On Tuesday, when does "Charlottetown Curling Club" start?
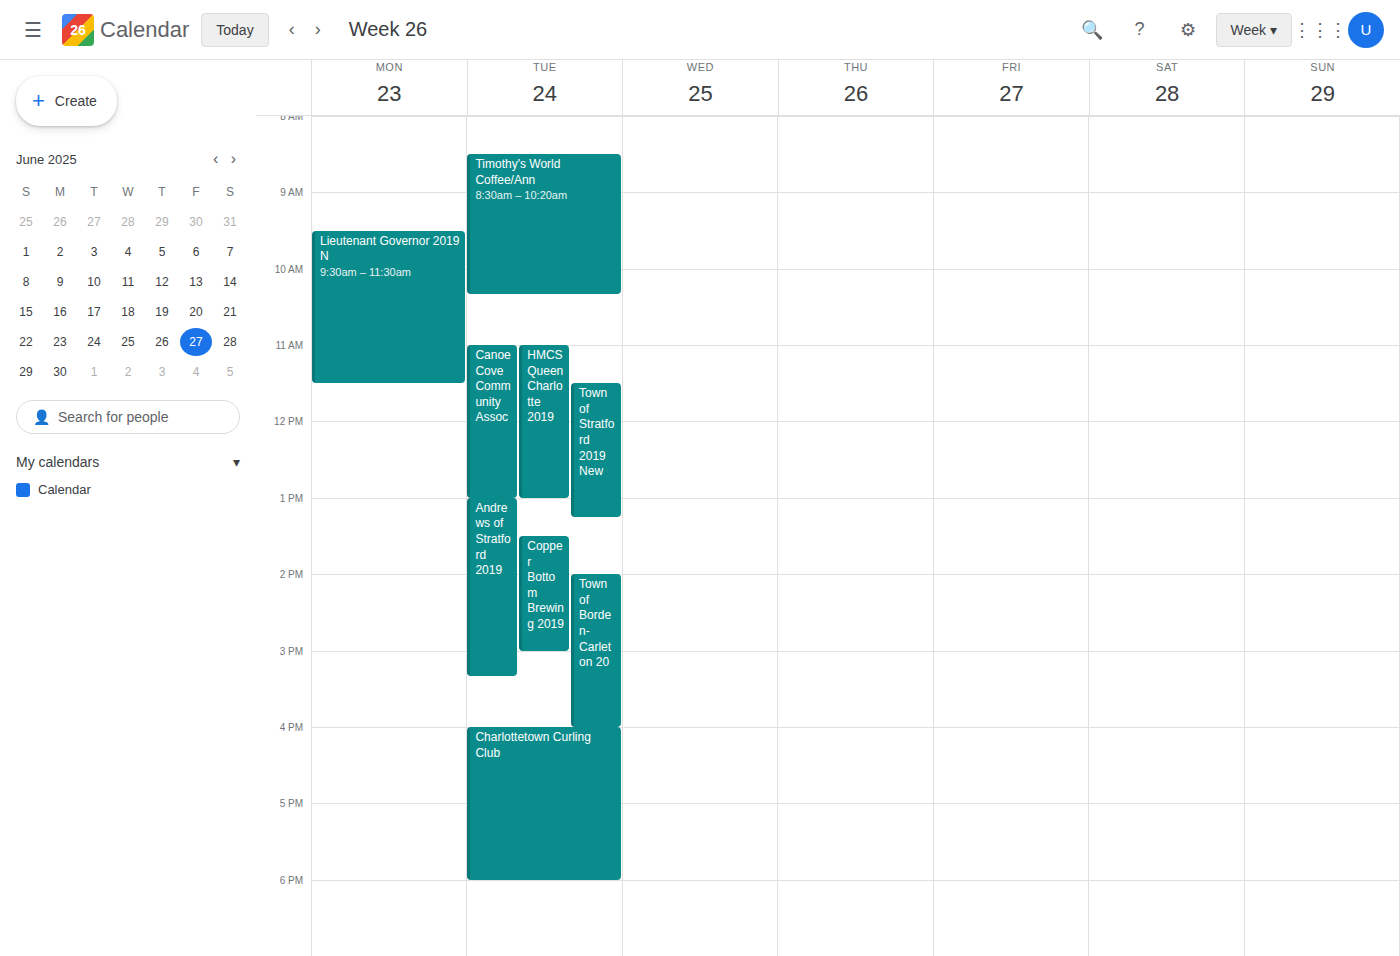
4:00 PM